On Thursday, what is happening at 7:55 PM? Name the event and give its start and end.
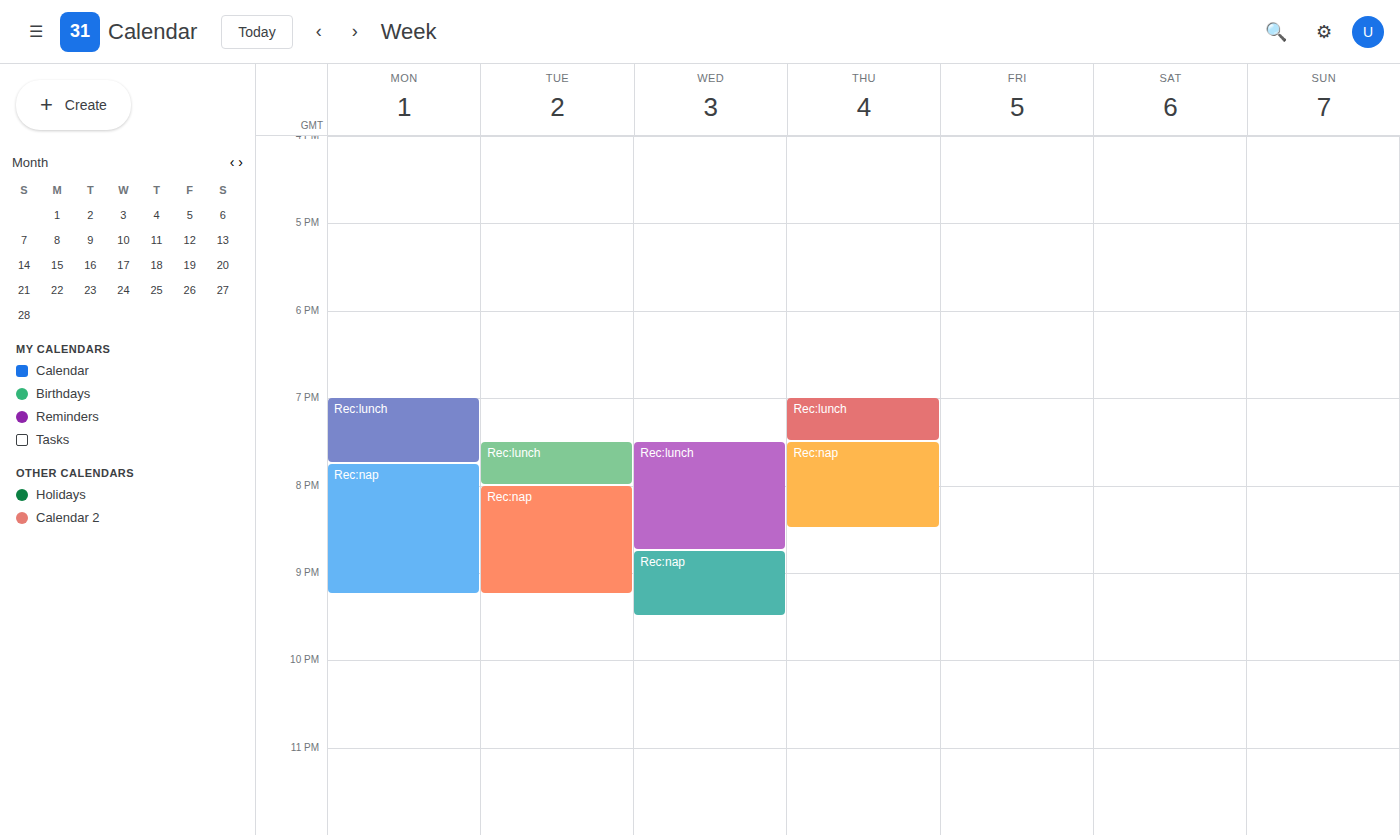
"Rec:nap", 7:30 PM to 8:30 PM